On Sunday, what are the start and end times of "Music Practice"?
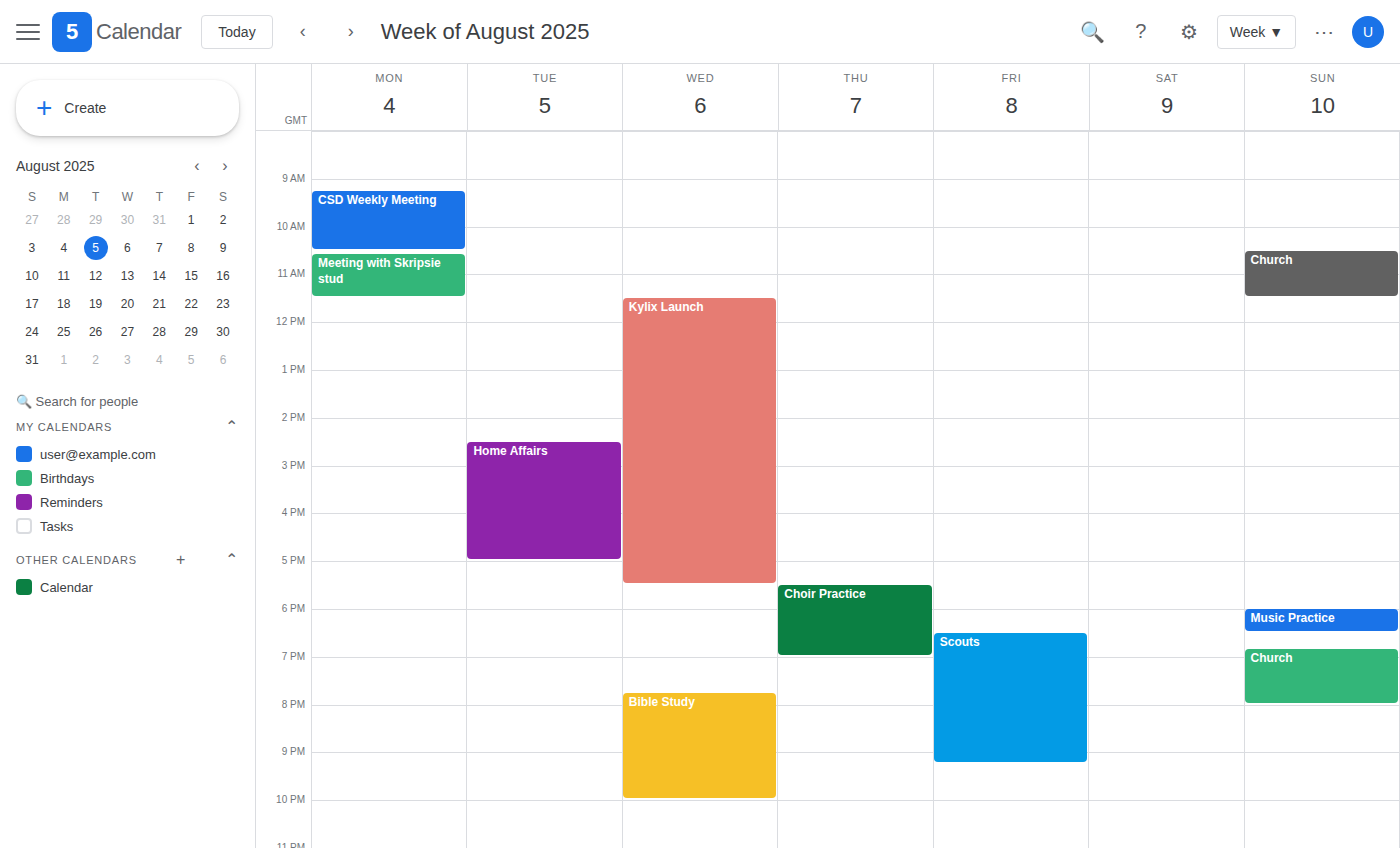
6:00 PM to 6:30 PM